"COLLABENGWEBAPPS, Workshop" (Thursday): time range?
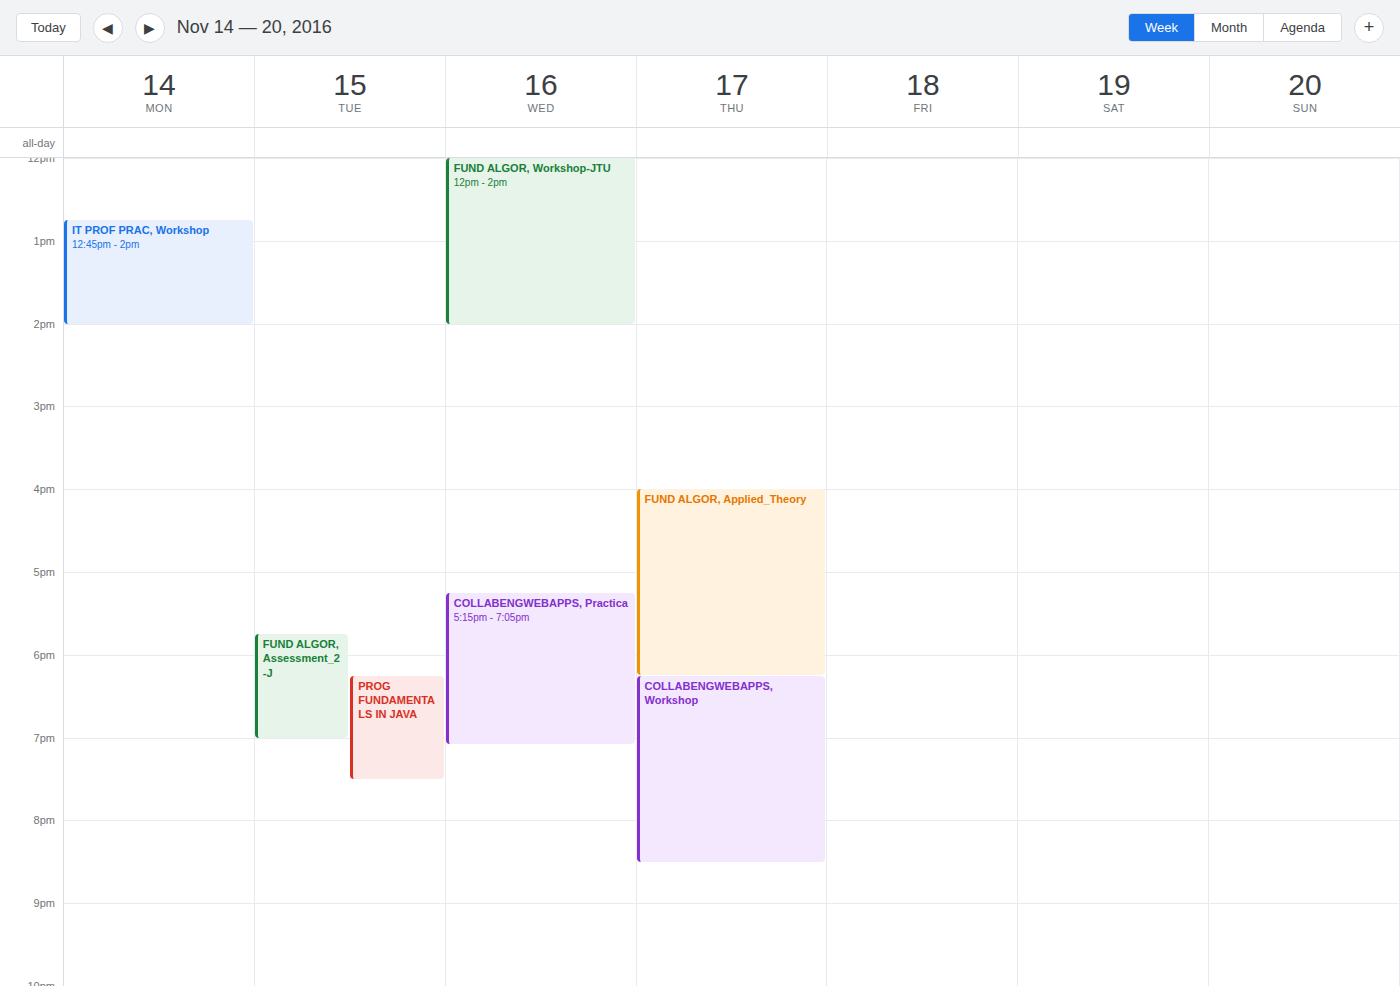
6:15 PM to 8:30 PM